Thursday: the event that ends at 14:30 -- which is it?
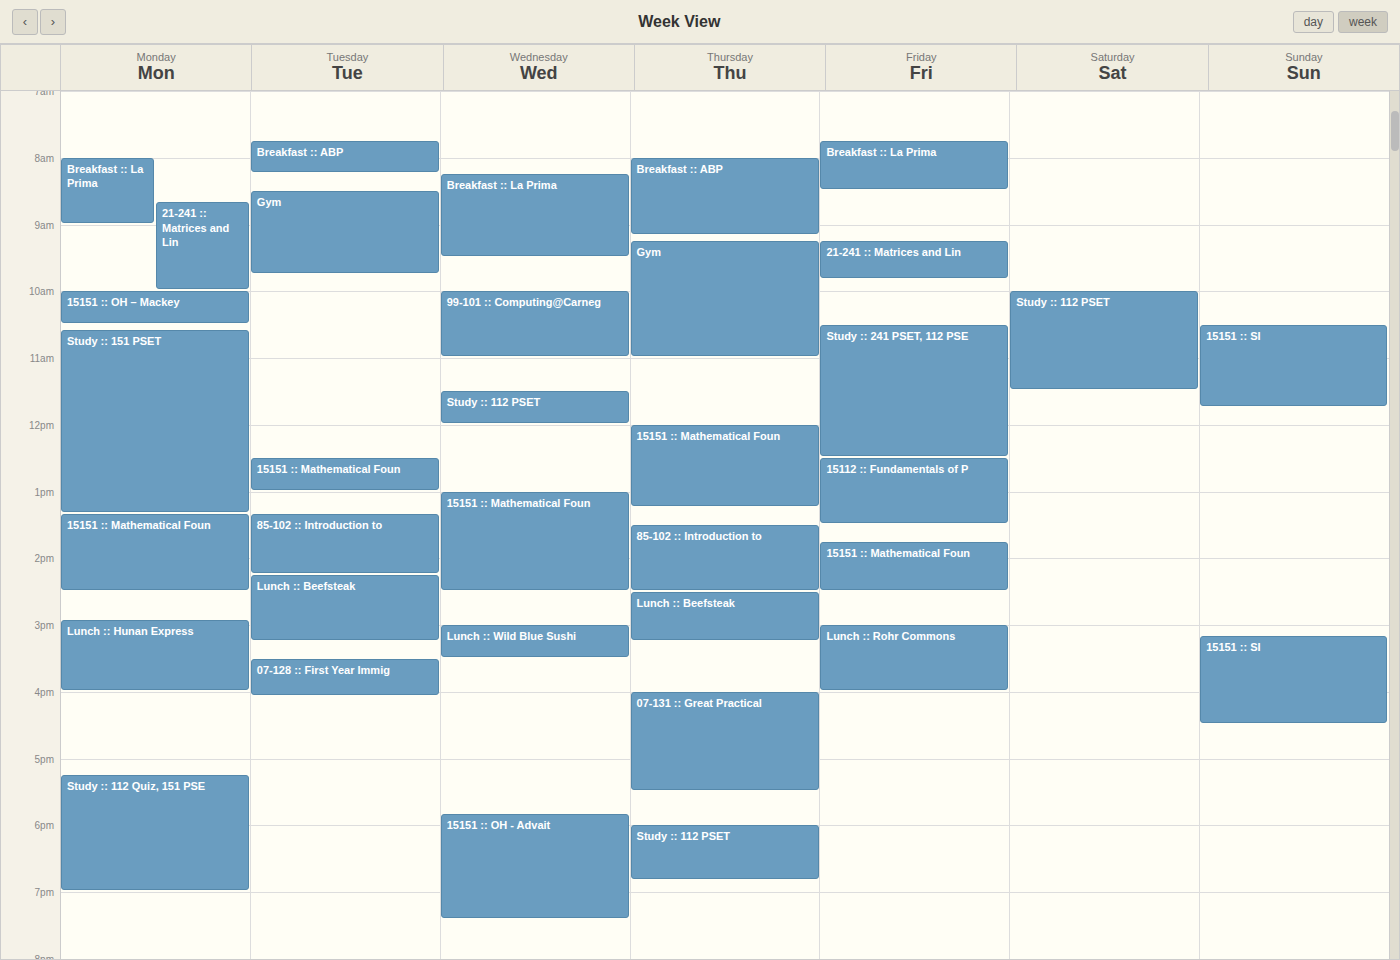
"85-102 :: Introduction to"